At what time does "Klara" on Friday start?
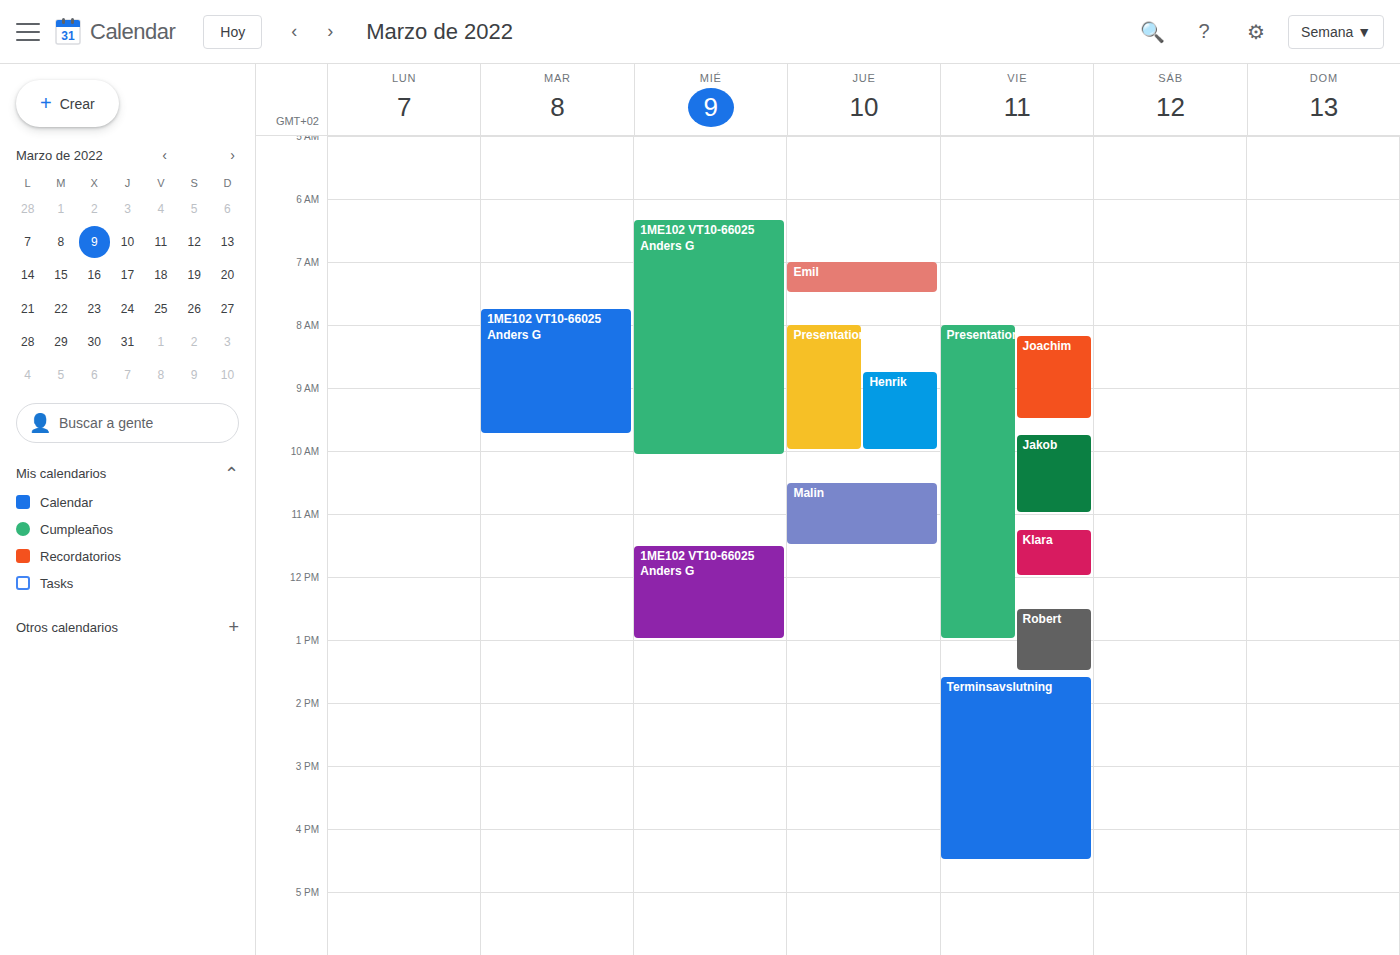
11:15